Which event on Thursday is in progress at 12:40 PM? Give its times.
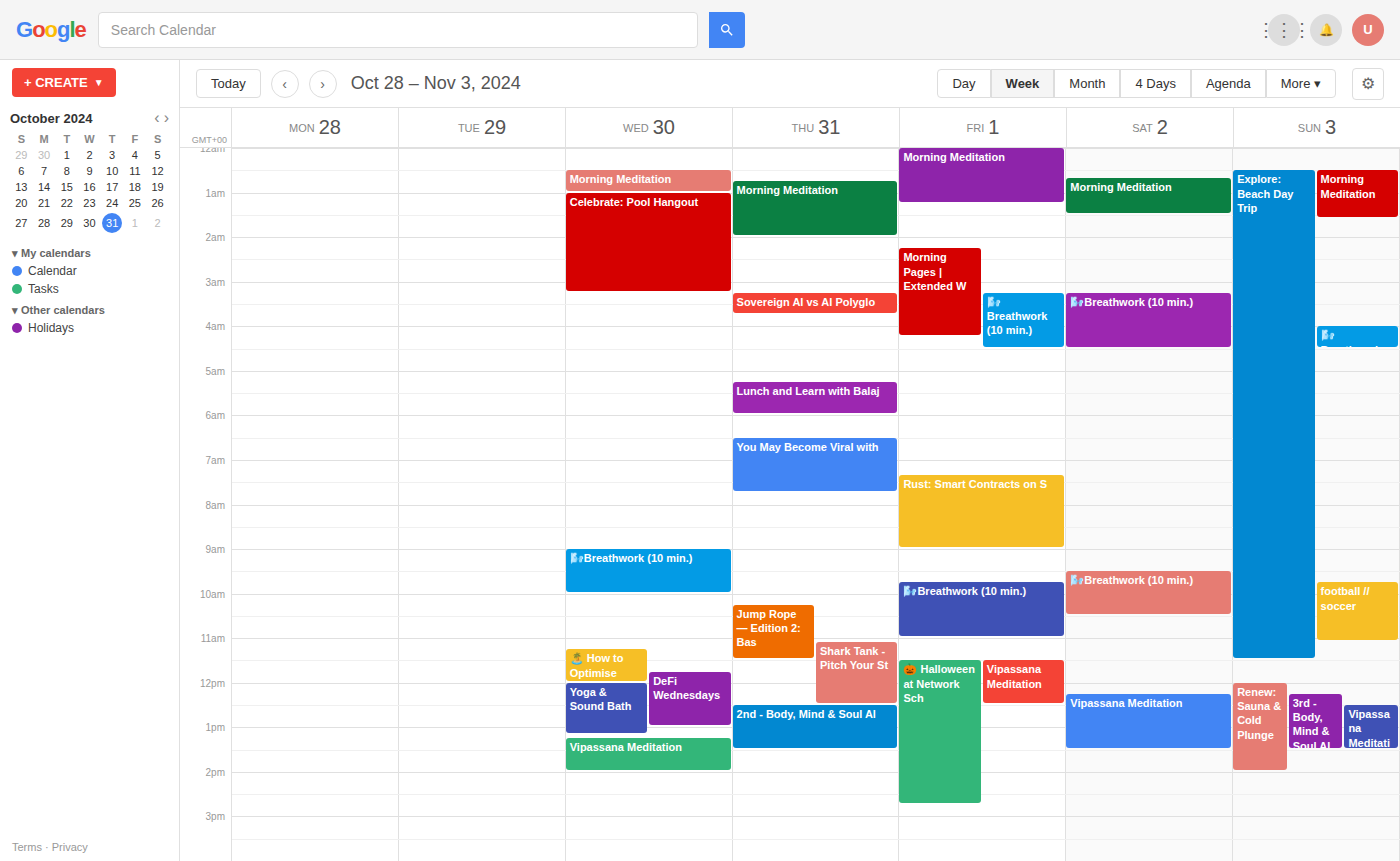
"2nd - Body, Mind & Soul Al", 12:30 PM to 1:30 PM